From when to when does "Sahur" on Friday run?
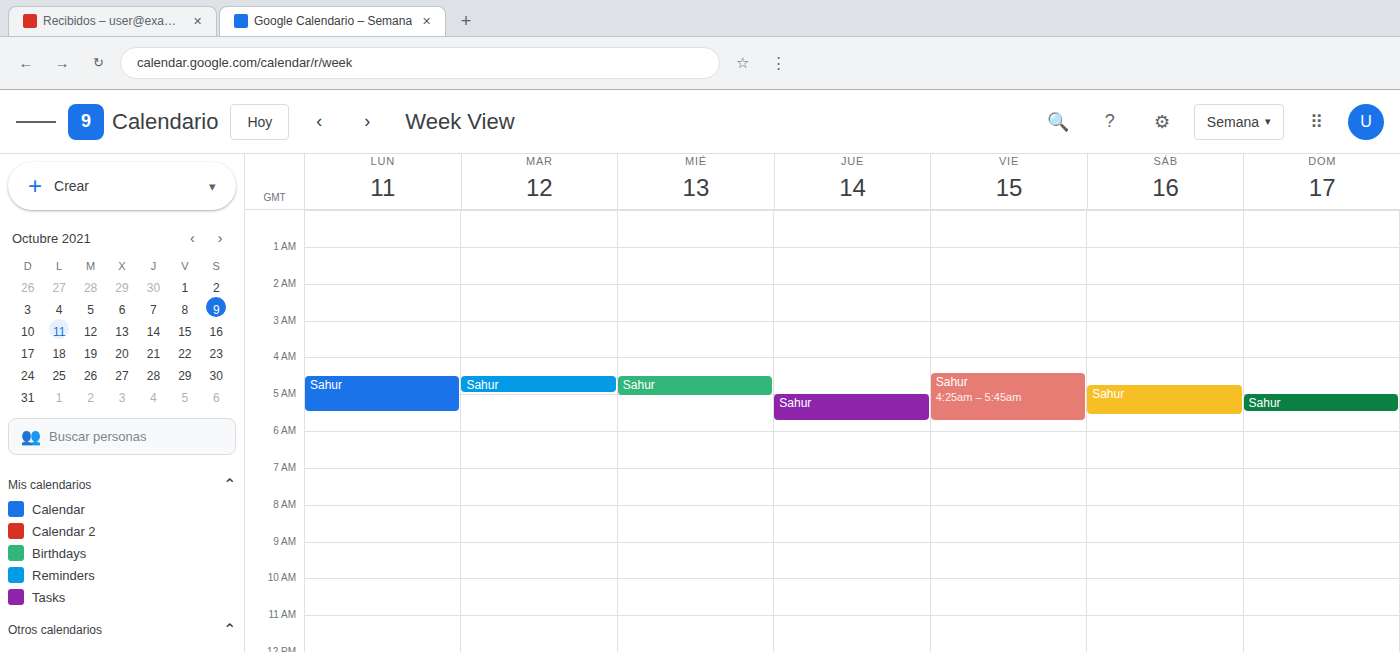
4:25 AM to 5:45 AM